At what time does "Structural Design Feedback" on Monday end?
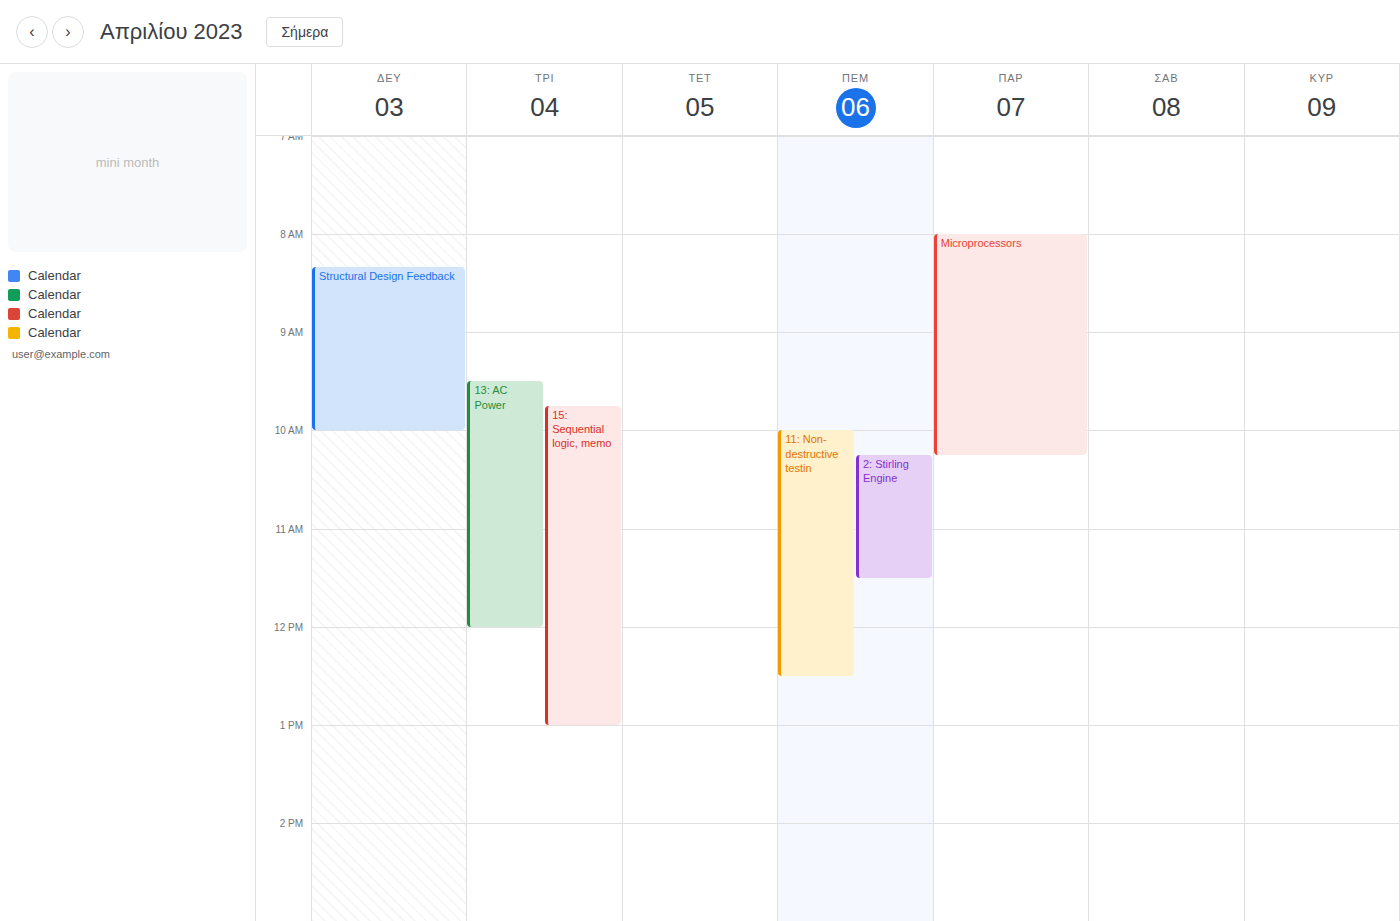
10:00 AM